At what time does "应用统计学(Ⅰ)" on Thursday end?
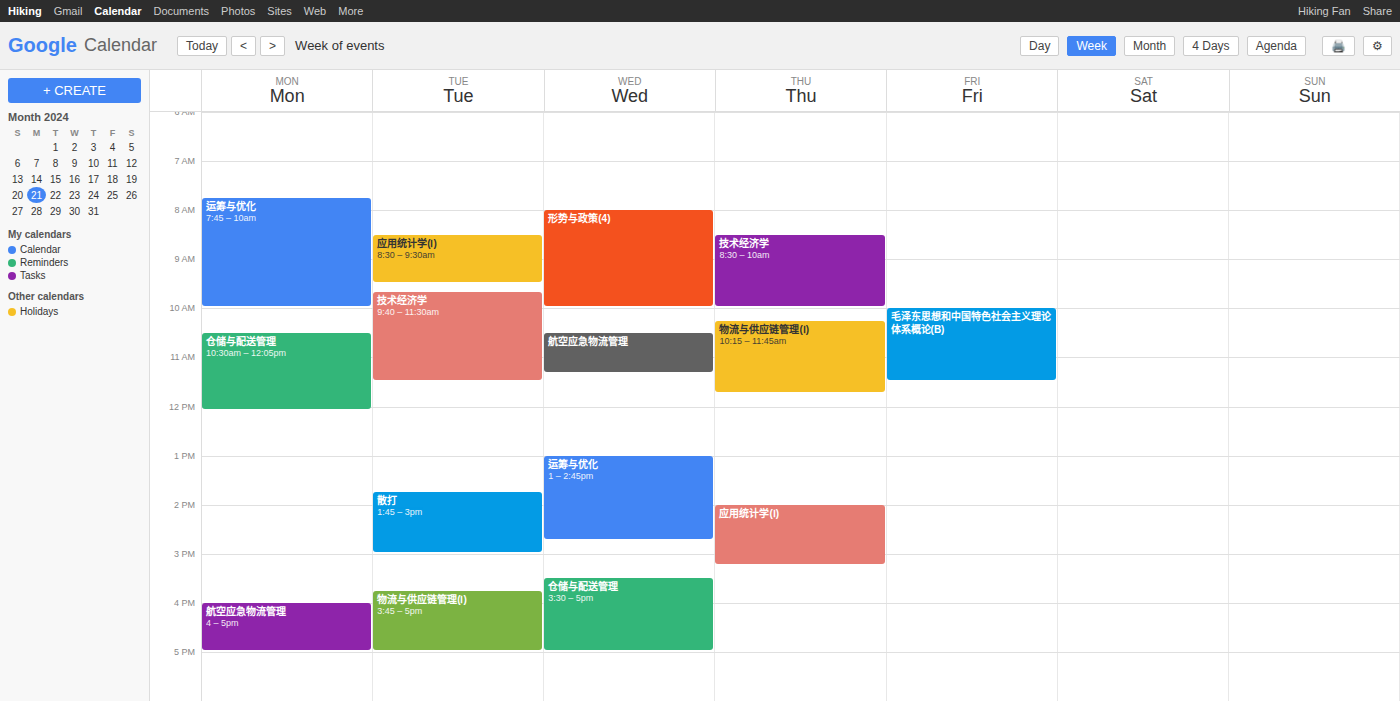
3:15 PM